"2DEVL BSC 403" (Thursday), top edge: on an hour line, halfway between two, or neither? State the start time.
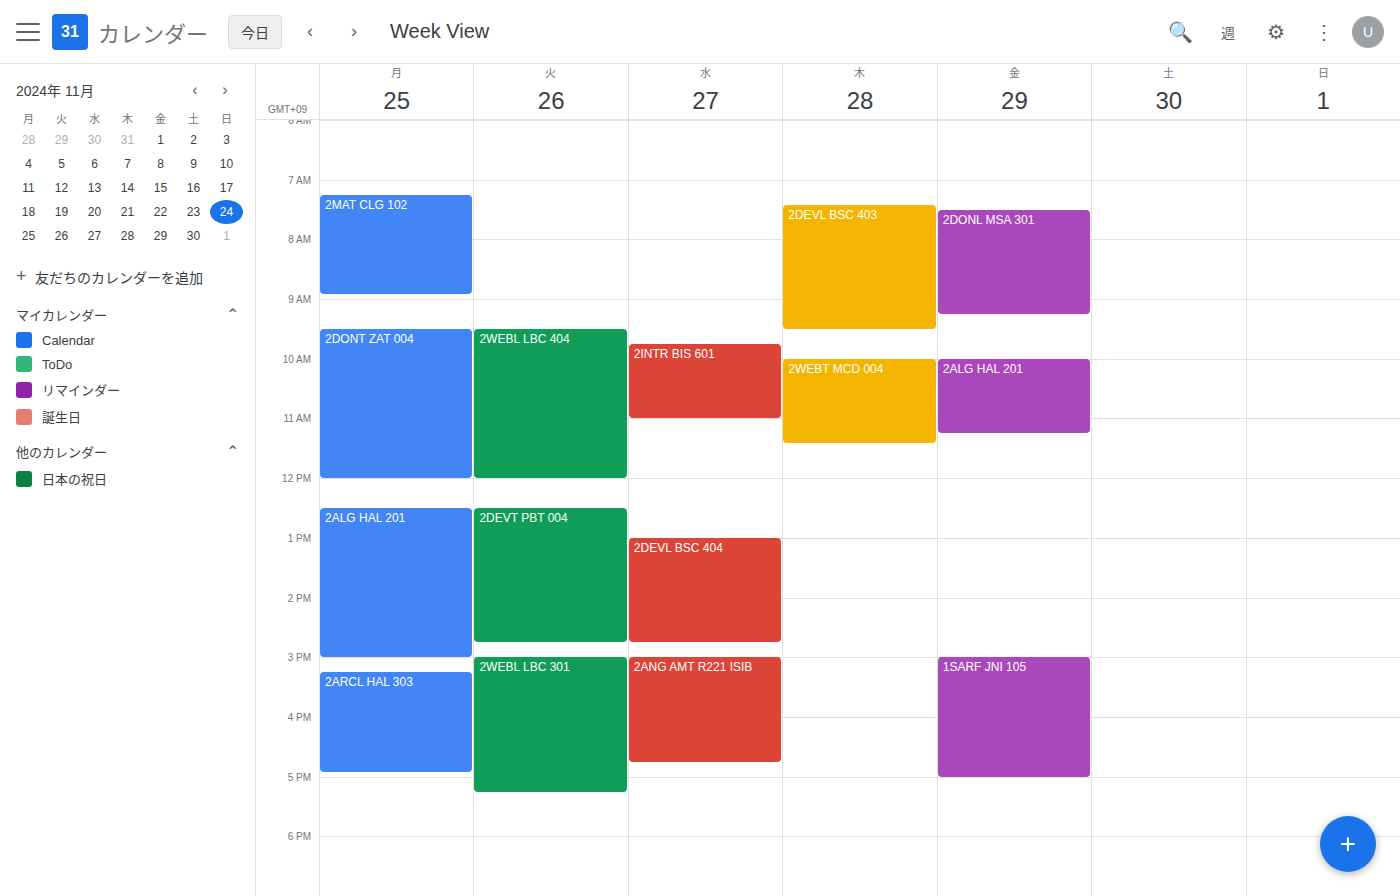
7:25 AM -- neither: 25 minutes below the 7 AM line and 35 minutes above the 8 AM line.